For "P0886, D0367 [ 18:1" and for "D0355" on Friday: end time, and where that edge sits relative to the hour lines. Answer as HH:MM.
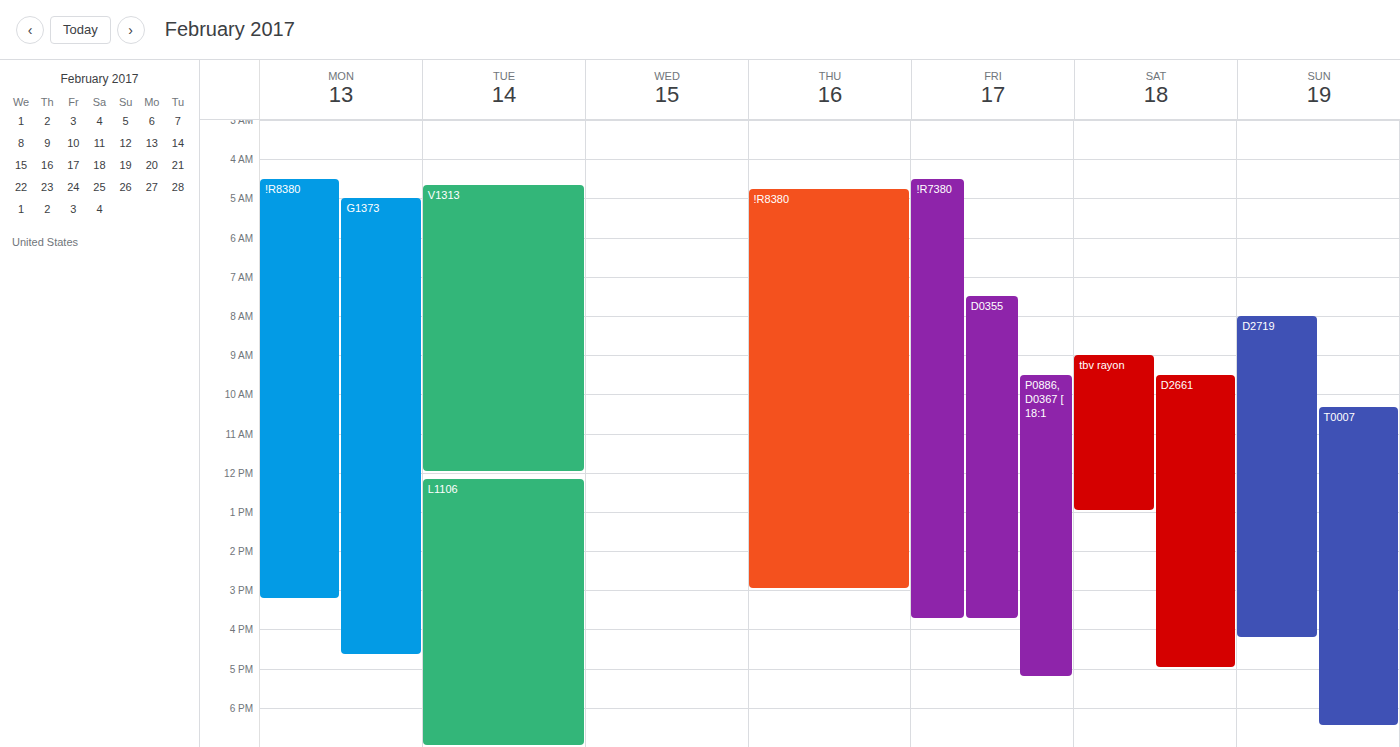
"P0886, D0367 [ 18:1": 17:15, neither: a quarter of the way from the 17:00 line to the 18:00 line. "D0355": 15:45, neither: three quarters of the way from the 15:00 line to the 16:00 line.